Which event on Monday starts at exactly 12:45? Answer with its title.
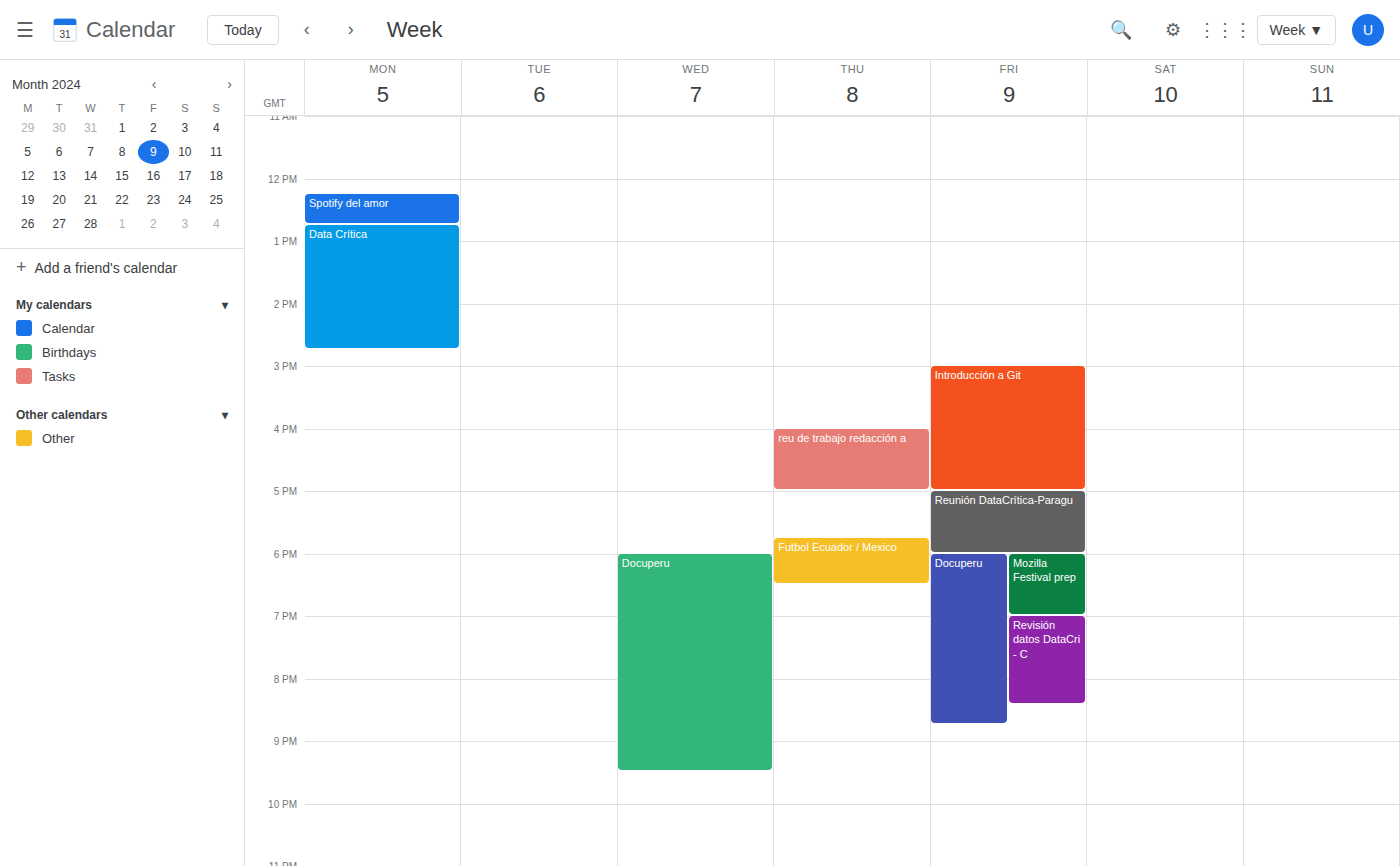
"Data Crítica"